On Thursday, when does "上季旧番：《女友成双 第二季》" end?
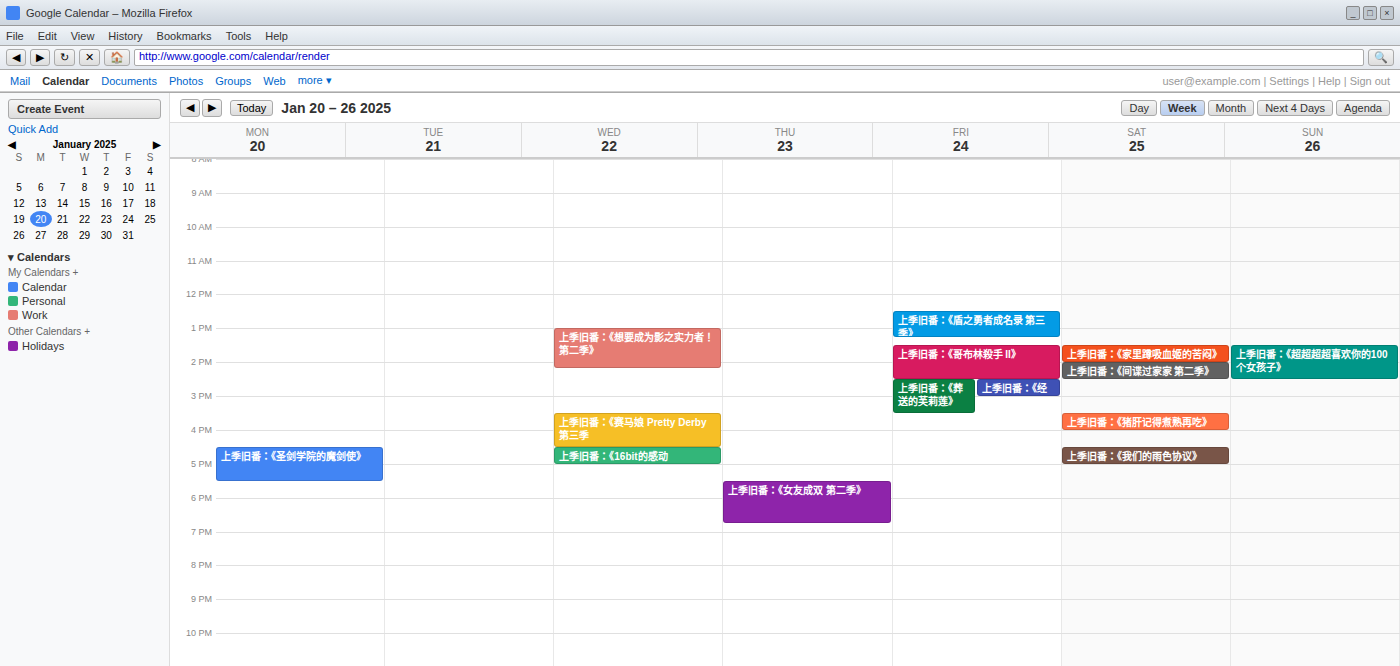
18:45